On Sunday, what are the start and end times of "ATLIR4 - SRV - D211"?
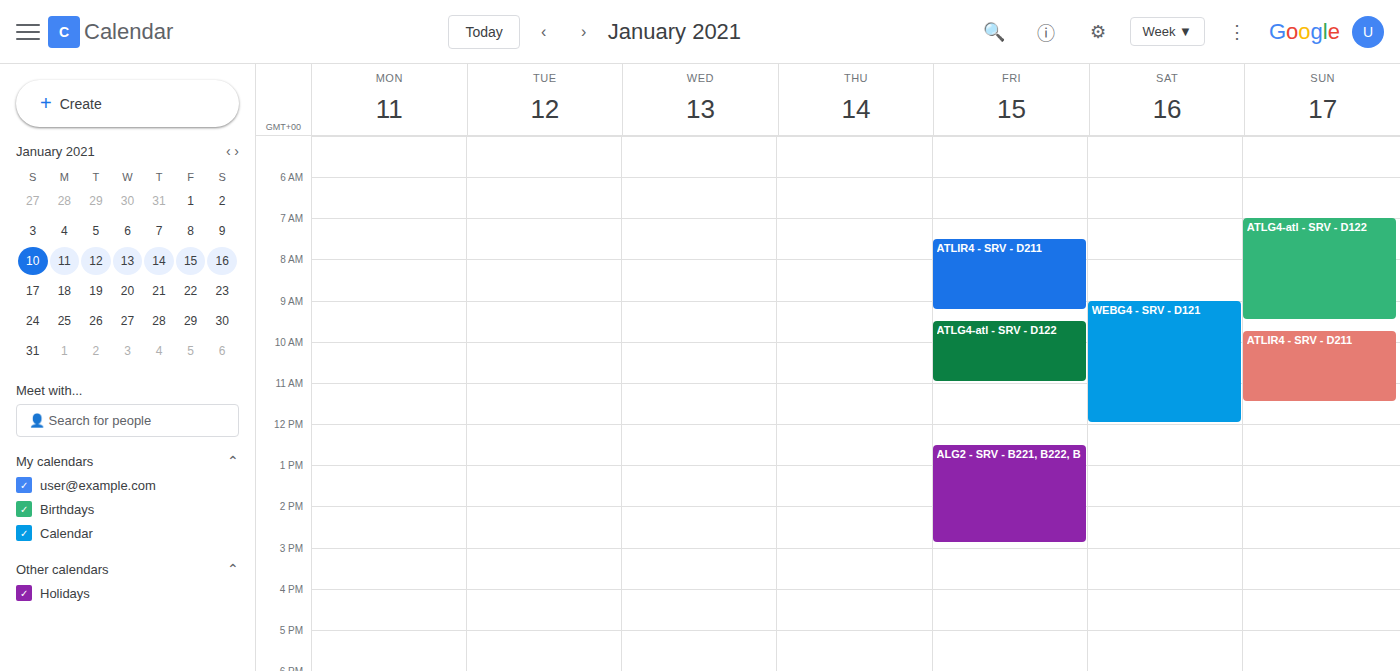
09:45 to 11:30